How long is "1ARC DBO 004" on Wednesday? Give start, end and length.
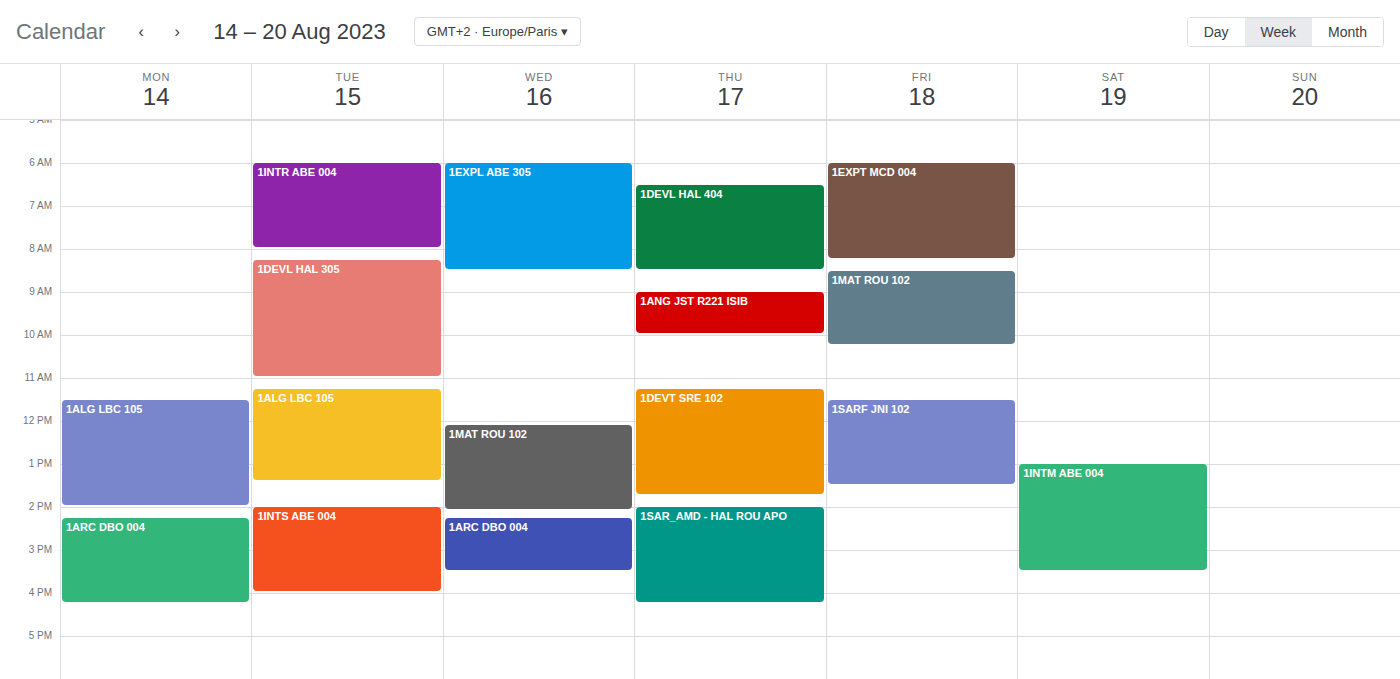
2:15 PM to 3:30 PM, 1 hour 15 minutes